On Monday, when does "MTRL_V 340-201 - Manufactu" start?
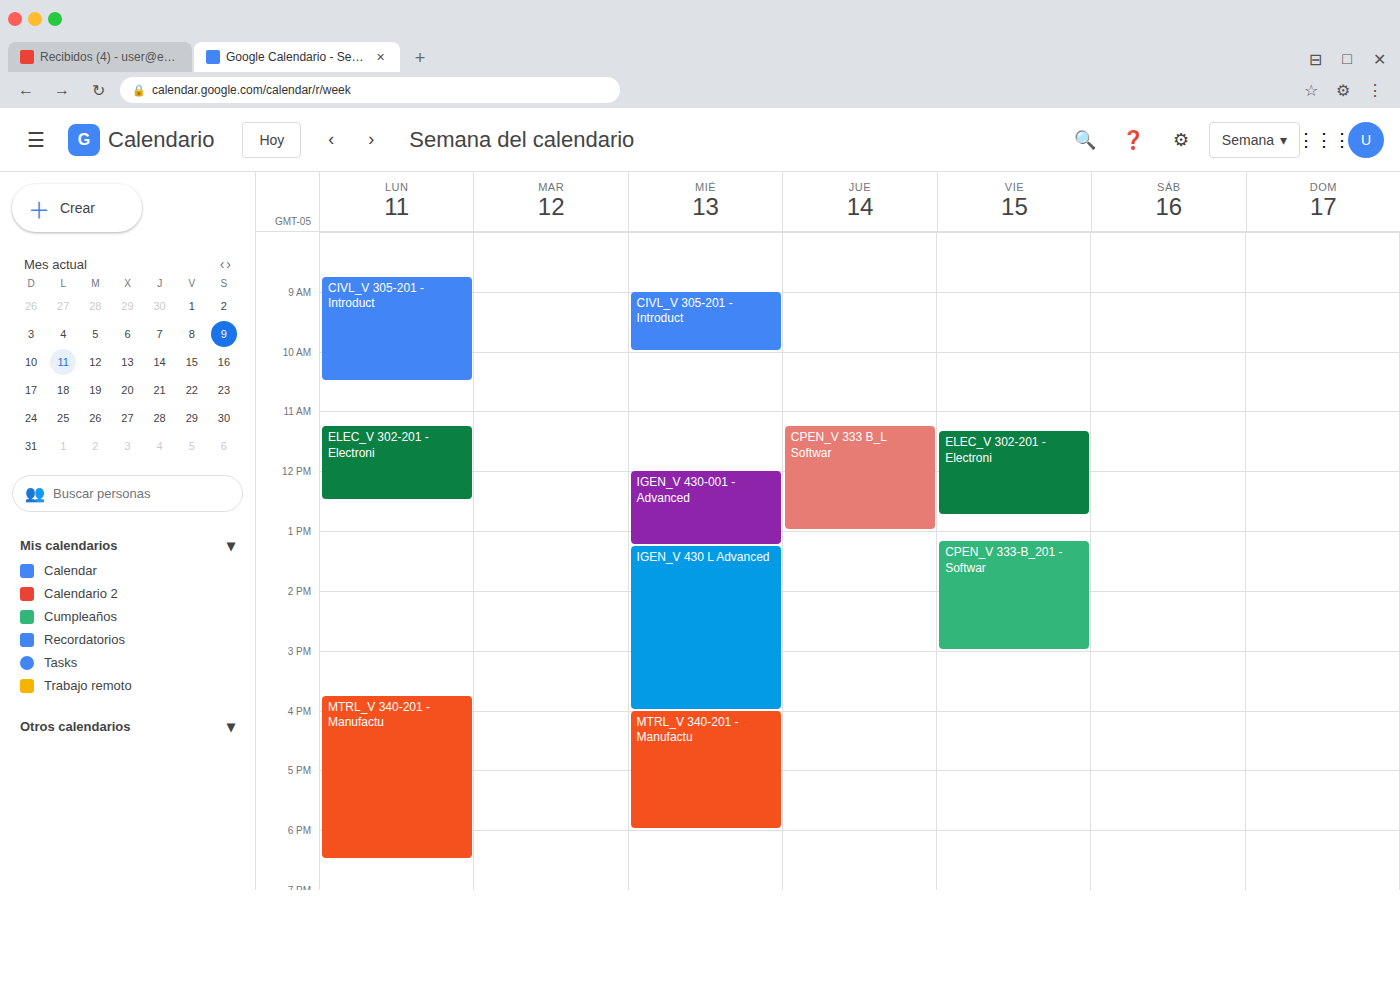
3:45 PM